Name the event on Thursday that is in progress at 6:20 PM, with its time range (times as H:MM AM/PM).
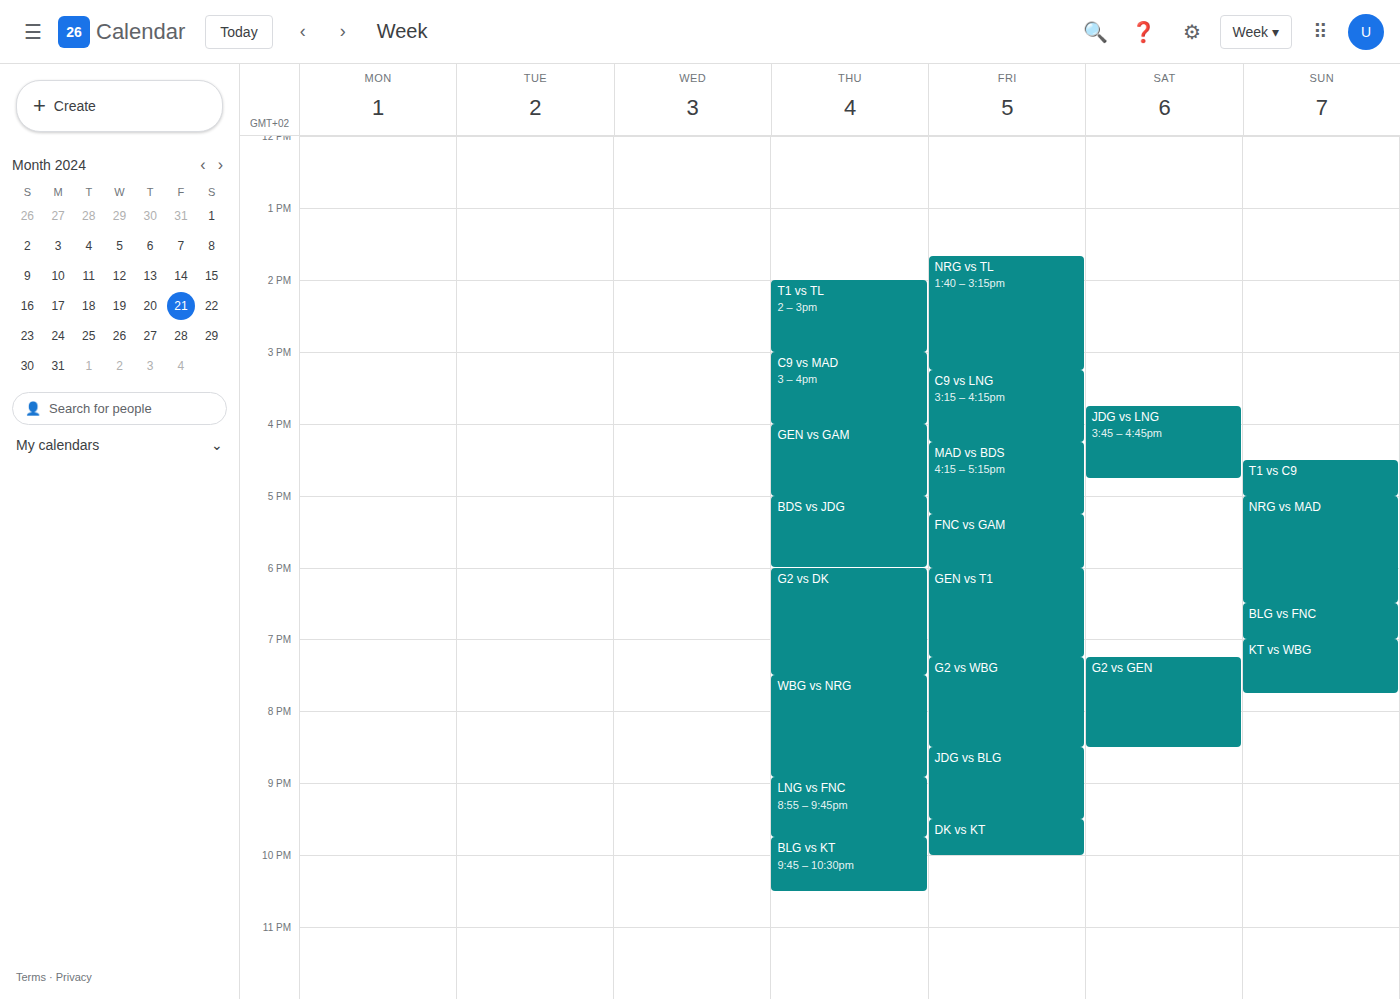
"G2 vs DK", 6:00 PM to 7:30 PM